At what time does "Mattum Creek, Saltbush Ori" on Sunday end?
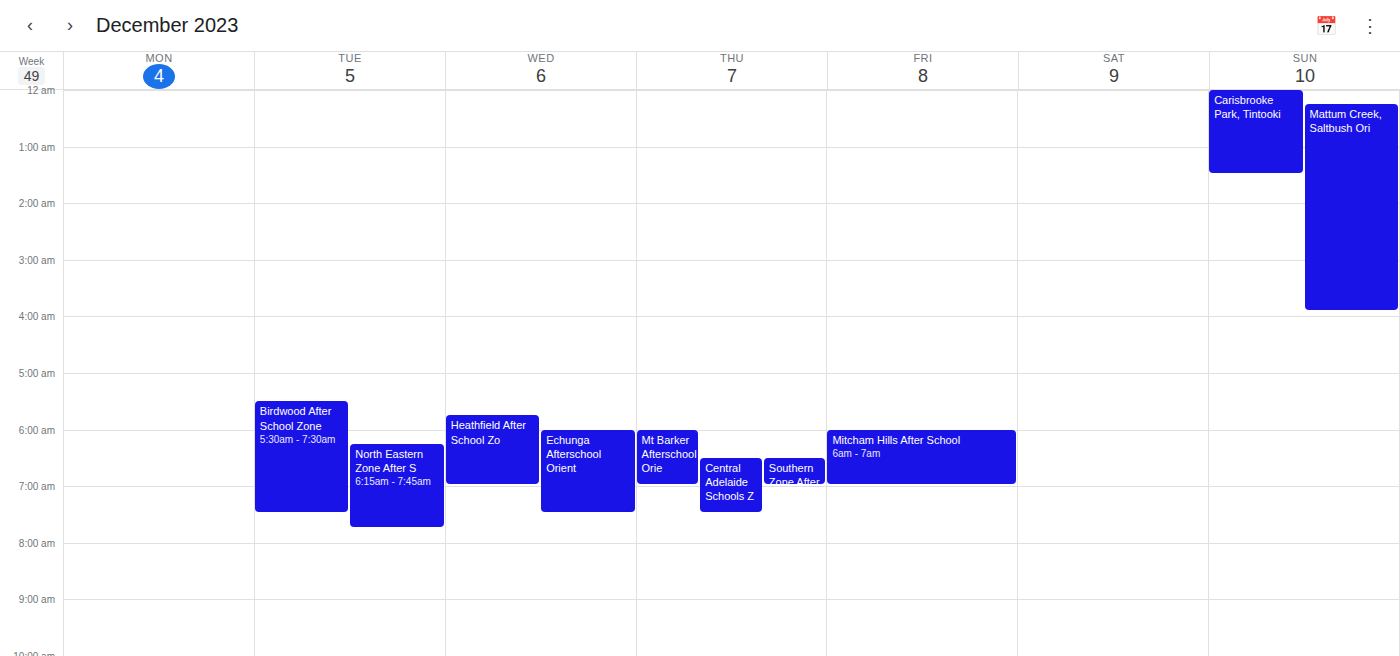
03:55